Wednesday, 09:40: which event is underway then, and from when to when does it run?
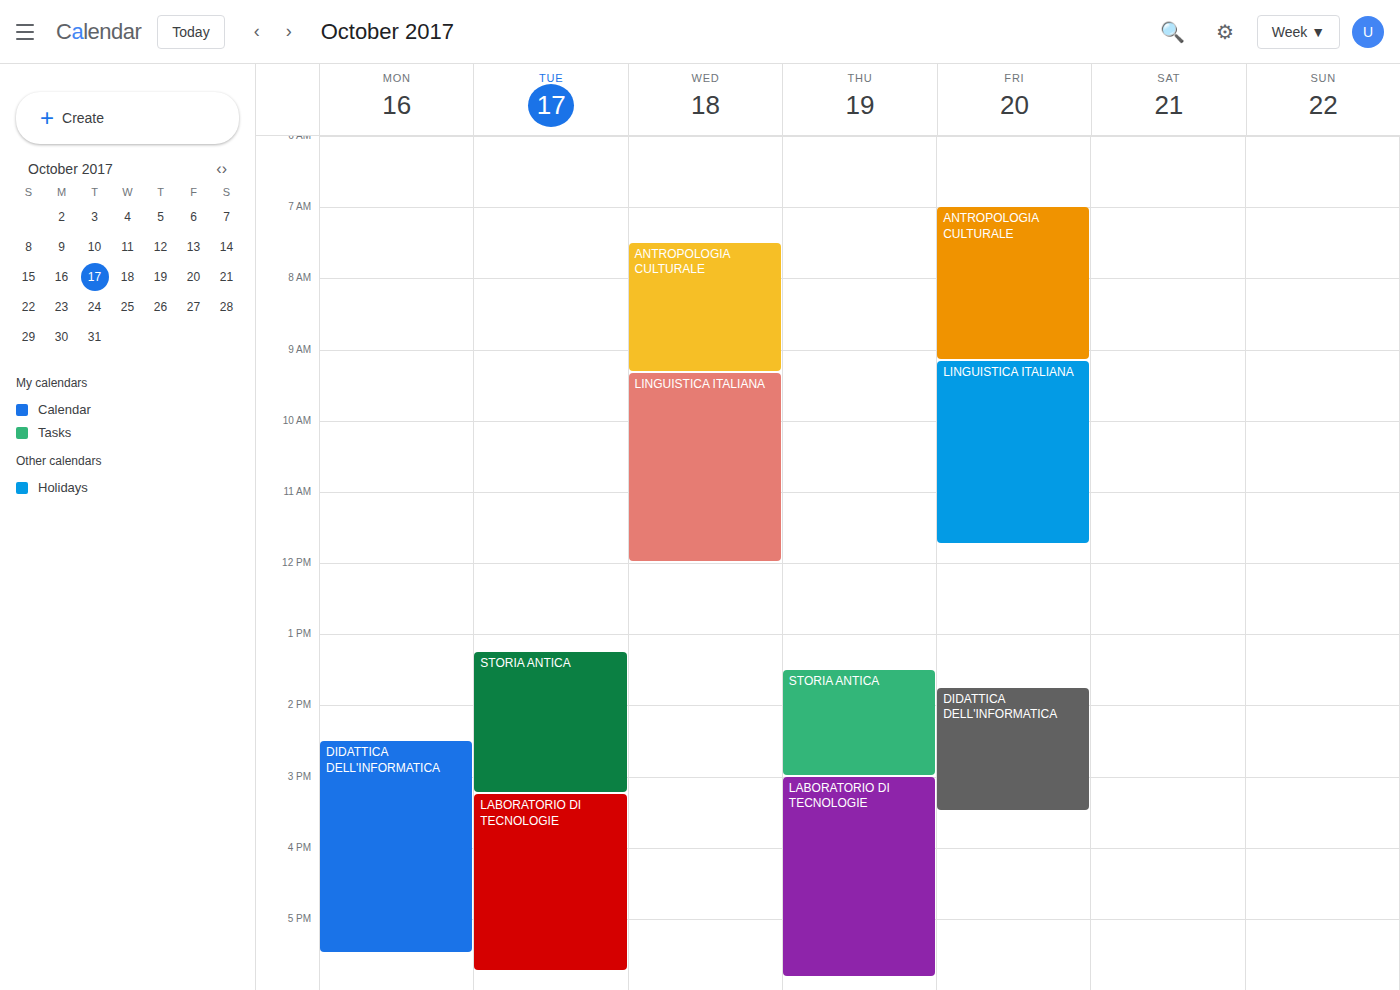
"LINGUISTICA ITALIANA", 09:20 to 12:00